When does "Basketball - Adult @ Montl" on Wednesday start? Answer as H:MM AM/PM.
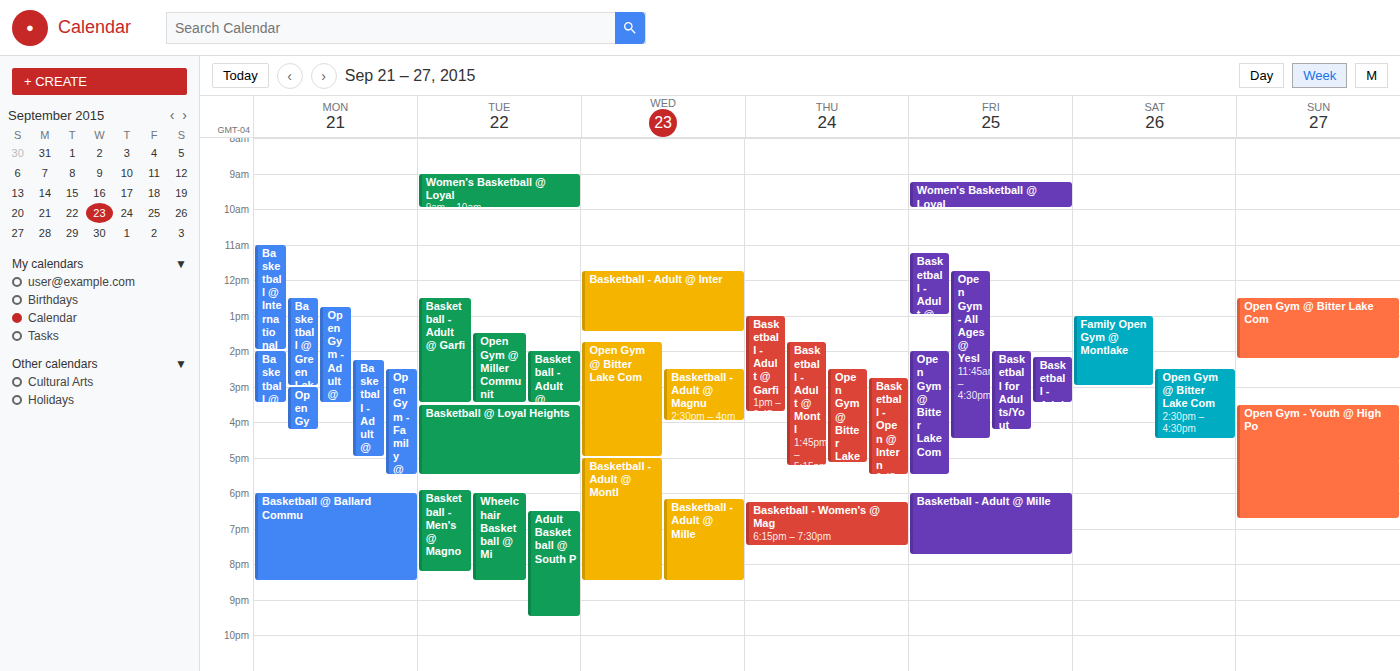
5:00 PM